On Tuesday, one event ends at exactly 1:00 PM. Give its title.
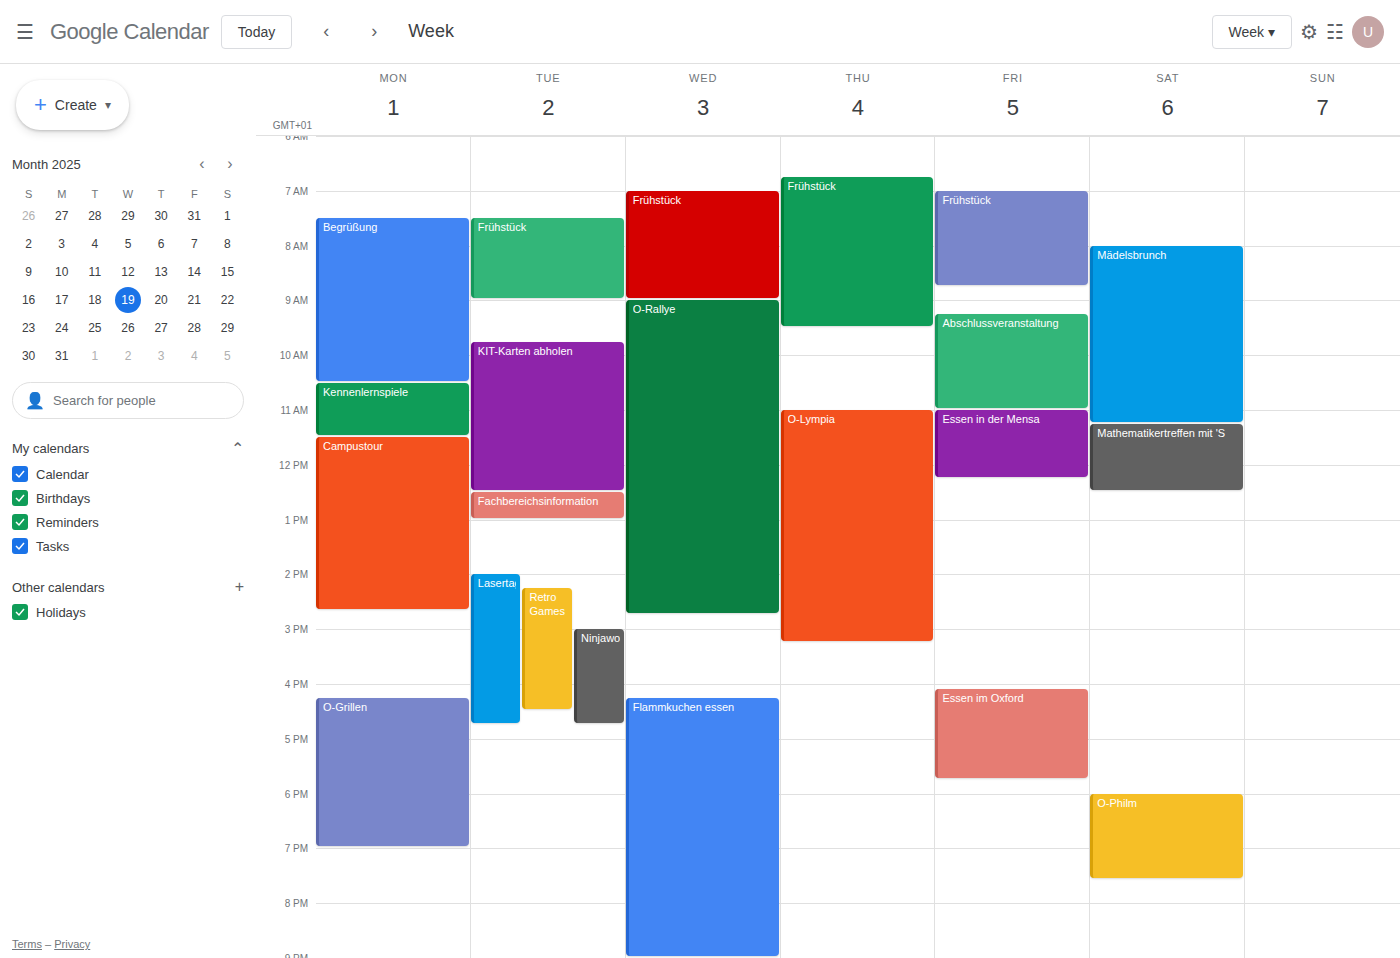
"Fachbereichsinformation"